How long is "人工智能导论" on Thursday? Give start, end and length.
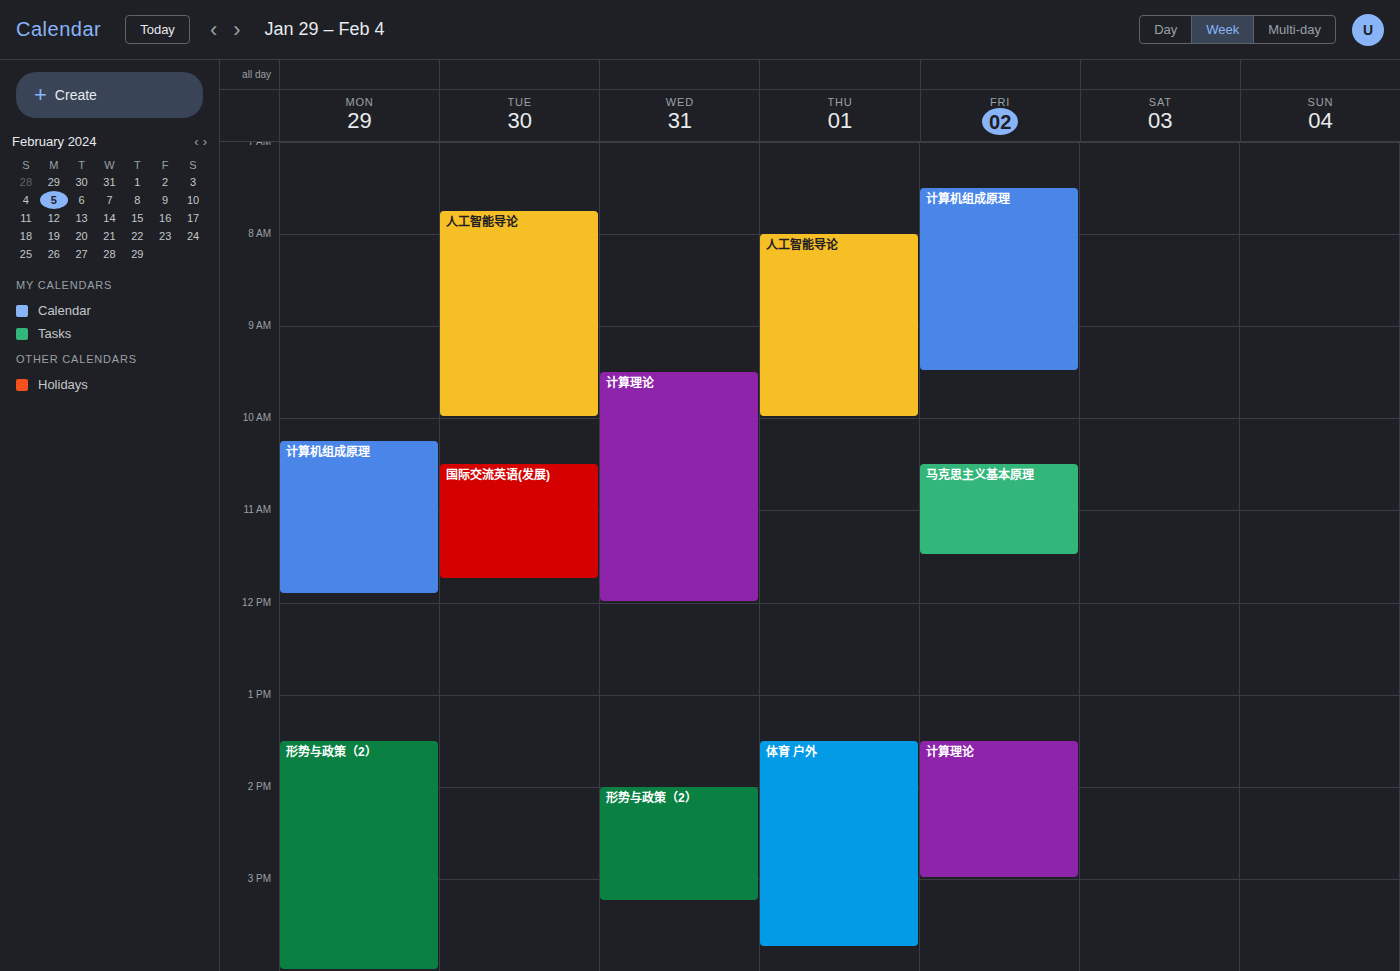
8:00 AM to 10:00 AM, 2 hours